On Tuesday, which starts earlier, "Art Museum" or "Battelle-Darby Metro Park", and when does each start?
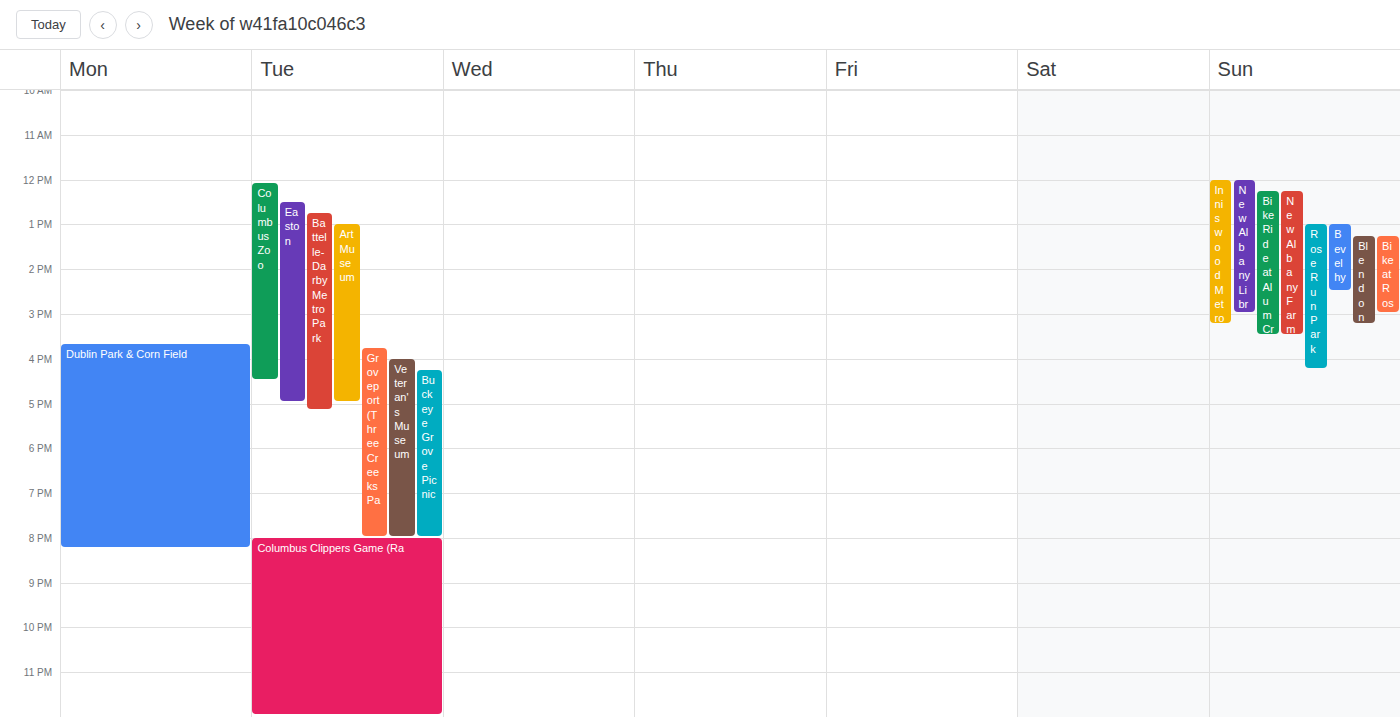
"Battelle-Darby Metro Park" 12:45 PM; "Art Museum" 1:00 PM.